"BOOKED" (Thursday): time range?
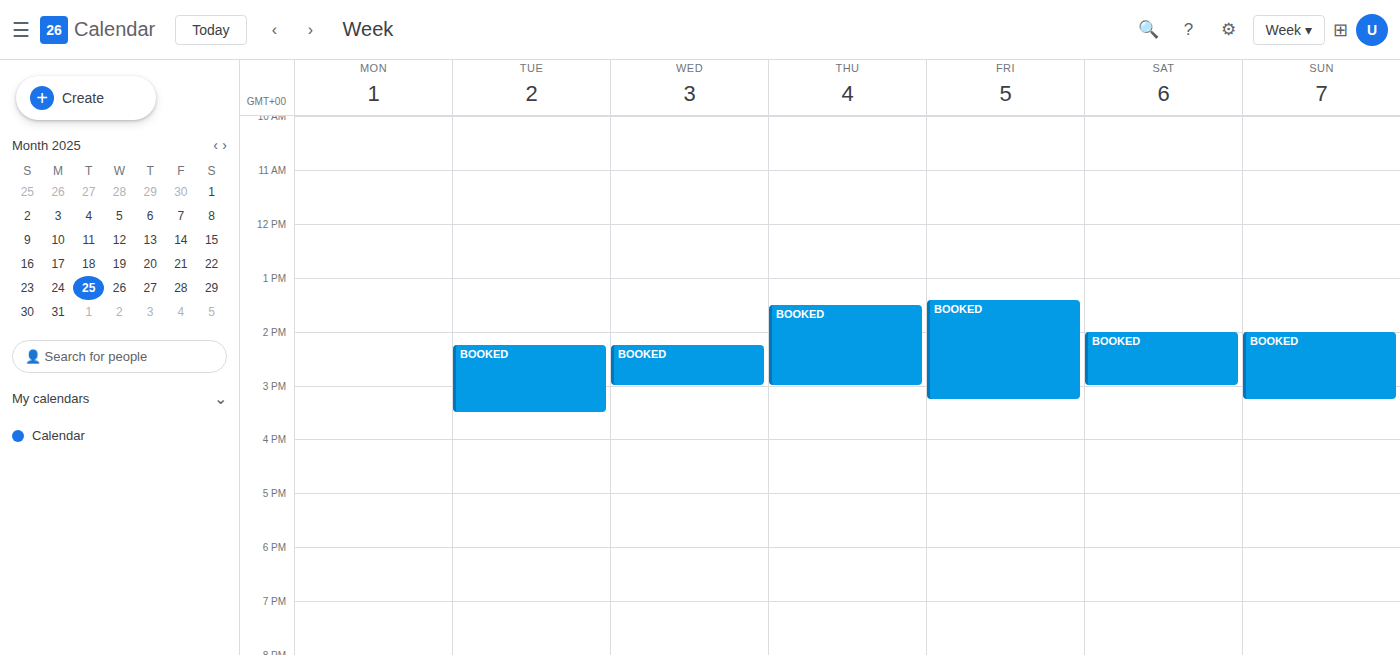
1:30 PM to 3:00 PM